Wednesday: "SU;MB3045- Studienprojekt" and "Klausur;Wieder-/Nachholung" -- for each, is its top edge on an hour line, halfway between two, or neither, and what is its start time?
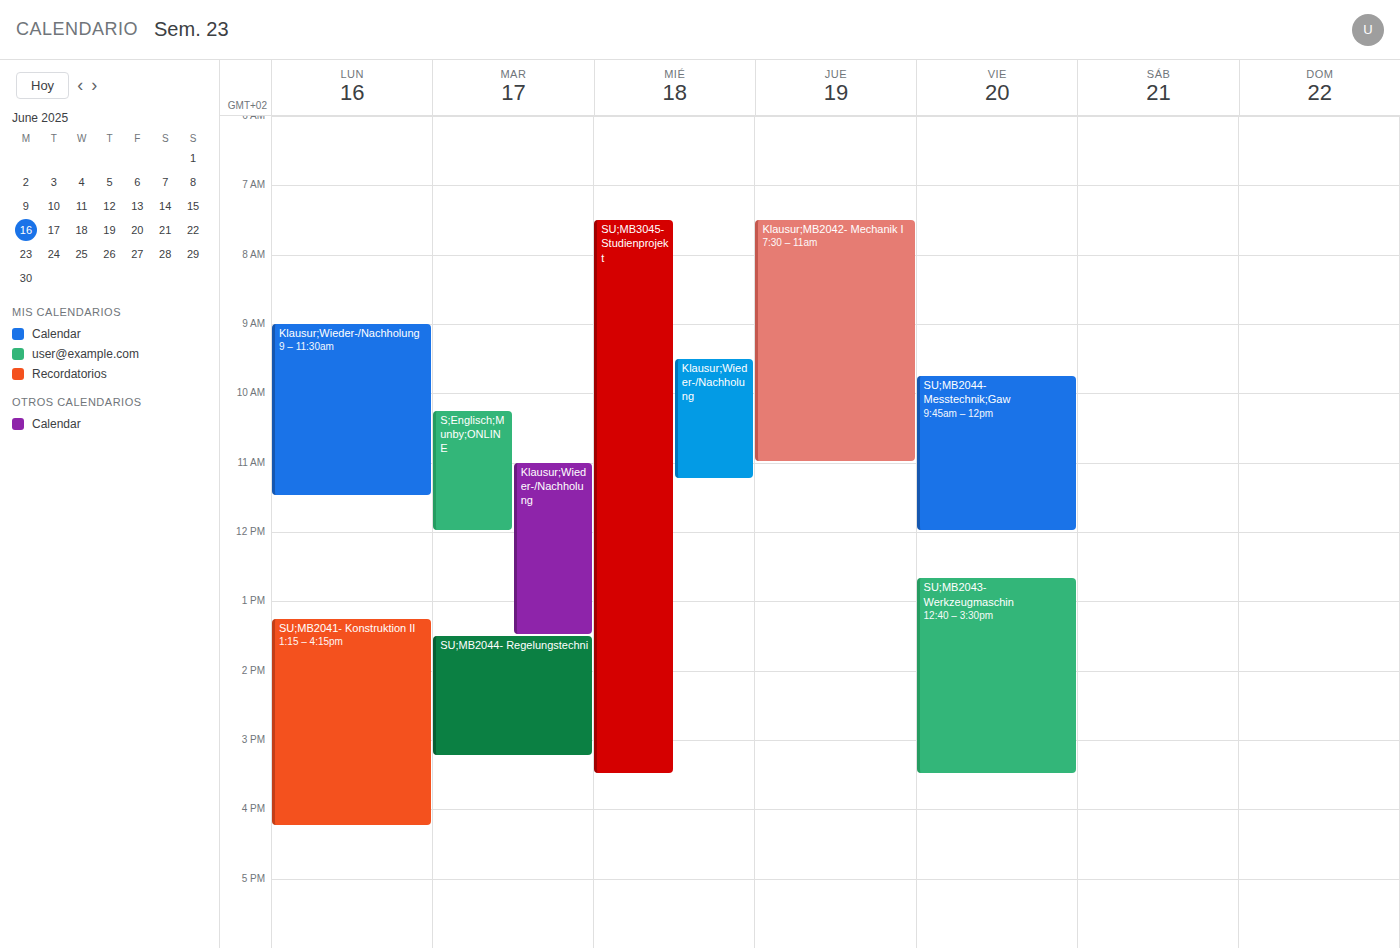
"SU;MB3045- Studienprojekt": 7:30 AM, halfway between the 7 AM and 8 AM lines. "Klausur;Wieder-/Nachholung": 9:30 AM, halfway between the 9 AM and 10 AM lines.